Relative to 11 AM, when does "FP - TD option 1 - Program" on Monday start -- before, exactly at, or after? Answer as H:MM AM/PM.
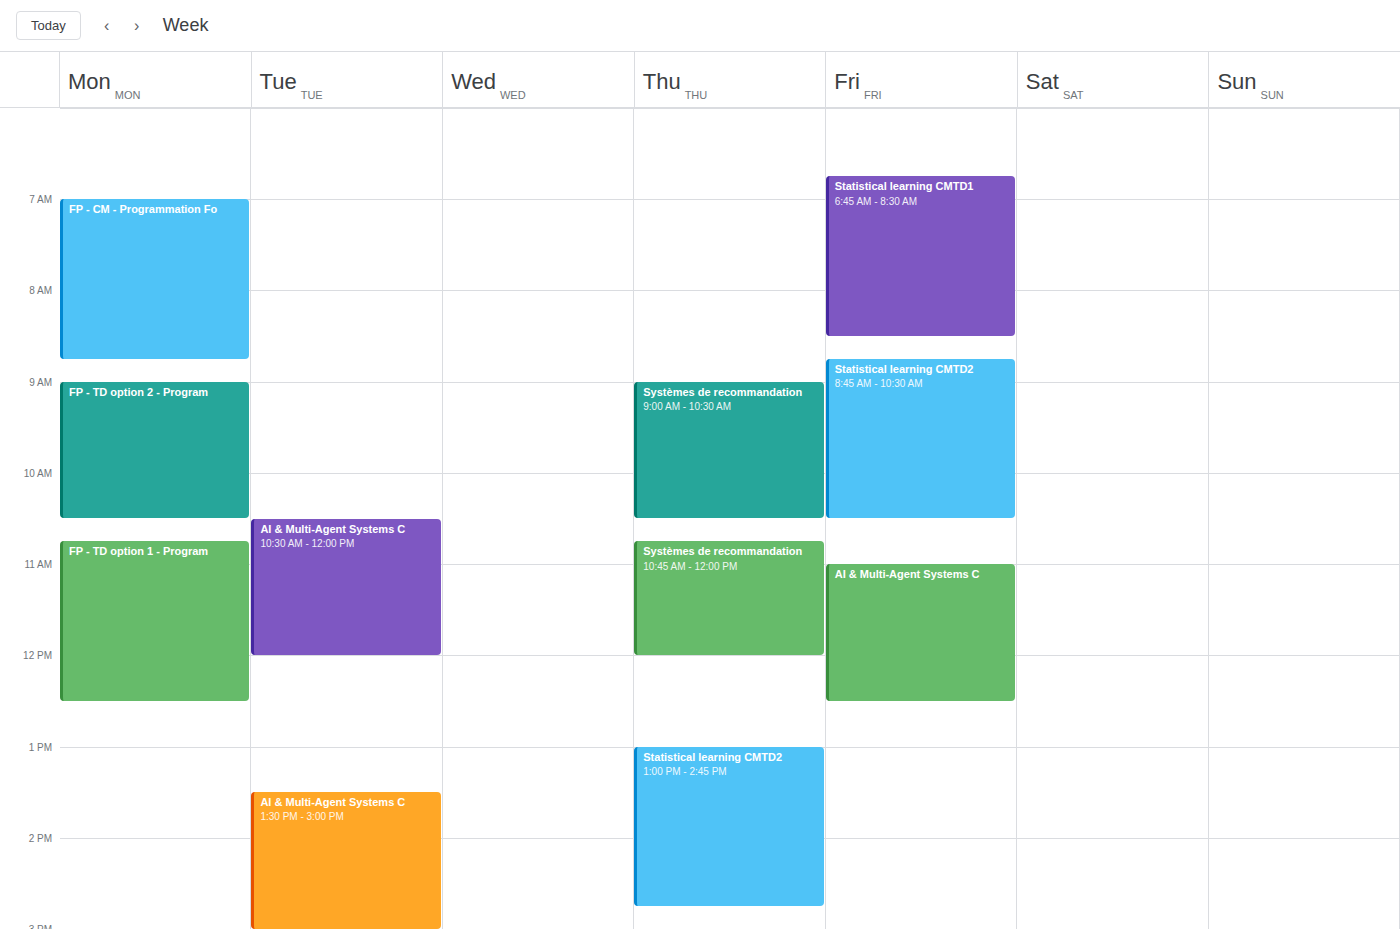
10:45 AM -- before 11 AM, 15 minutes above the 11 AM line.